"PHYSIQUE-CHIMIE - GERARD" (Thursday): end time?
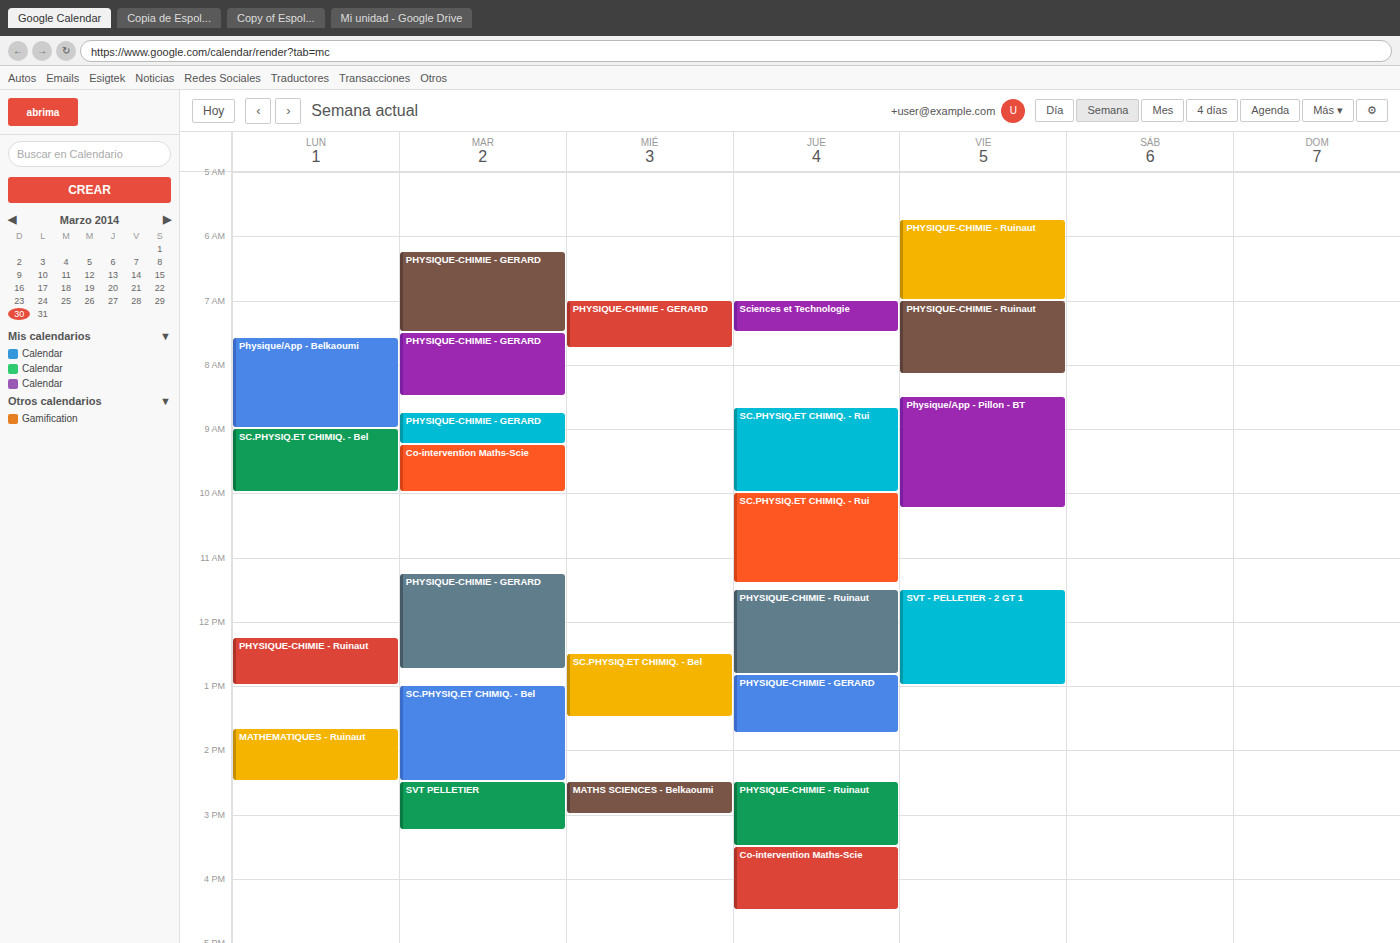
1:45 PM